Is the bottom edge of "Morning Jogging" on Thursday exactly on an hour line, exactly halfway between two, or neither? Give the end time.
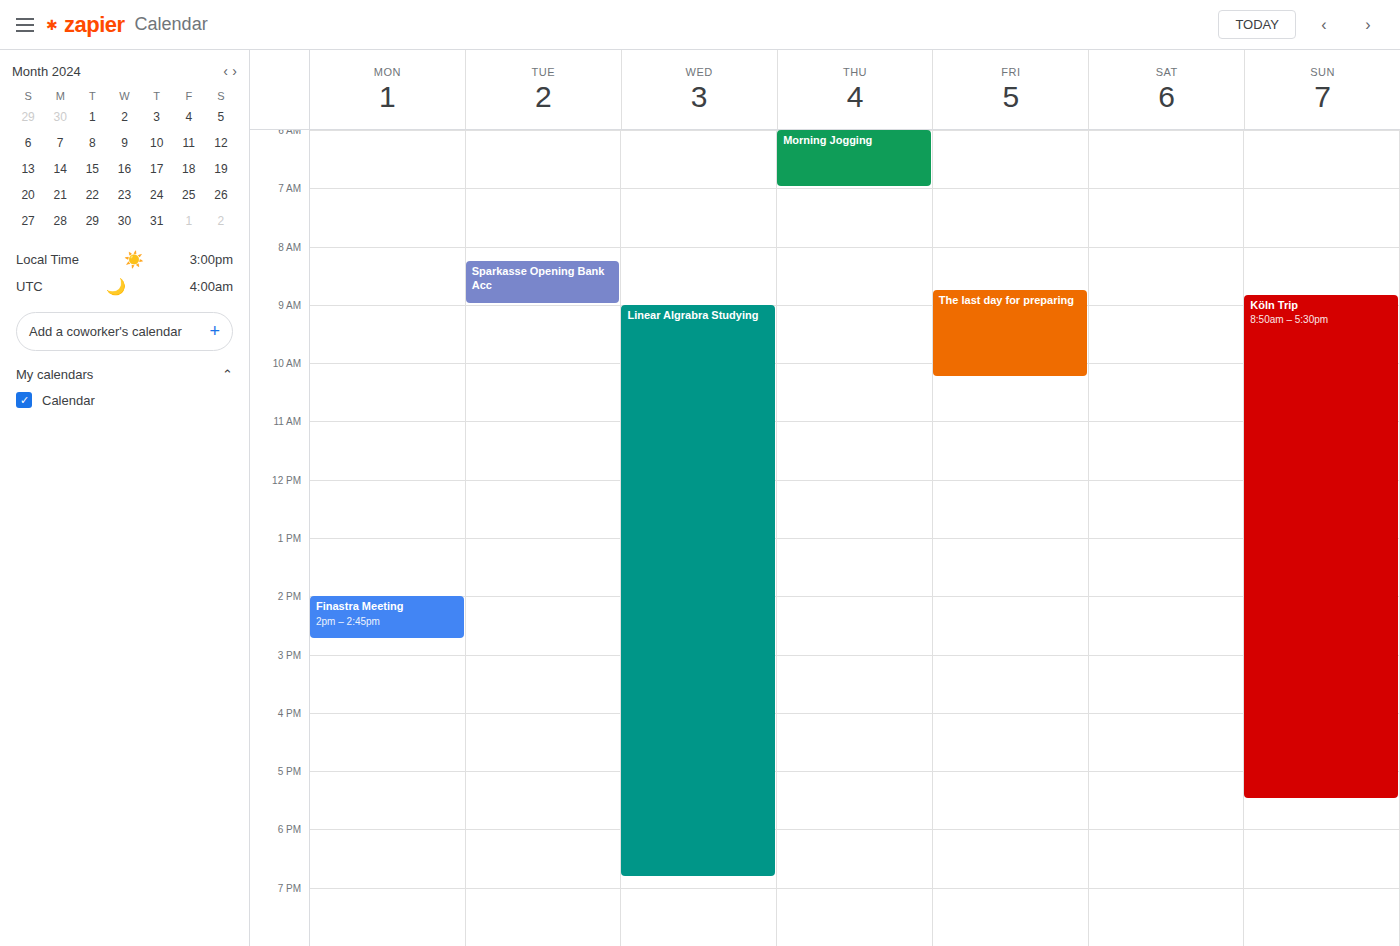
7:00 AM -- exactly on the 7 AM line.